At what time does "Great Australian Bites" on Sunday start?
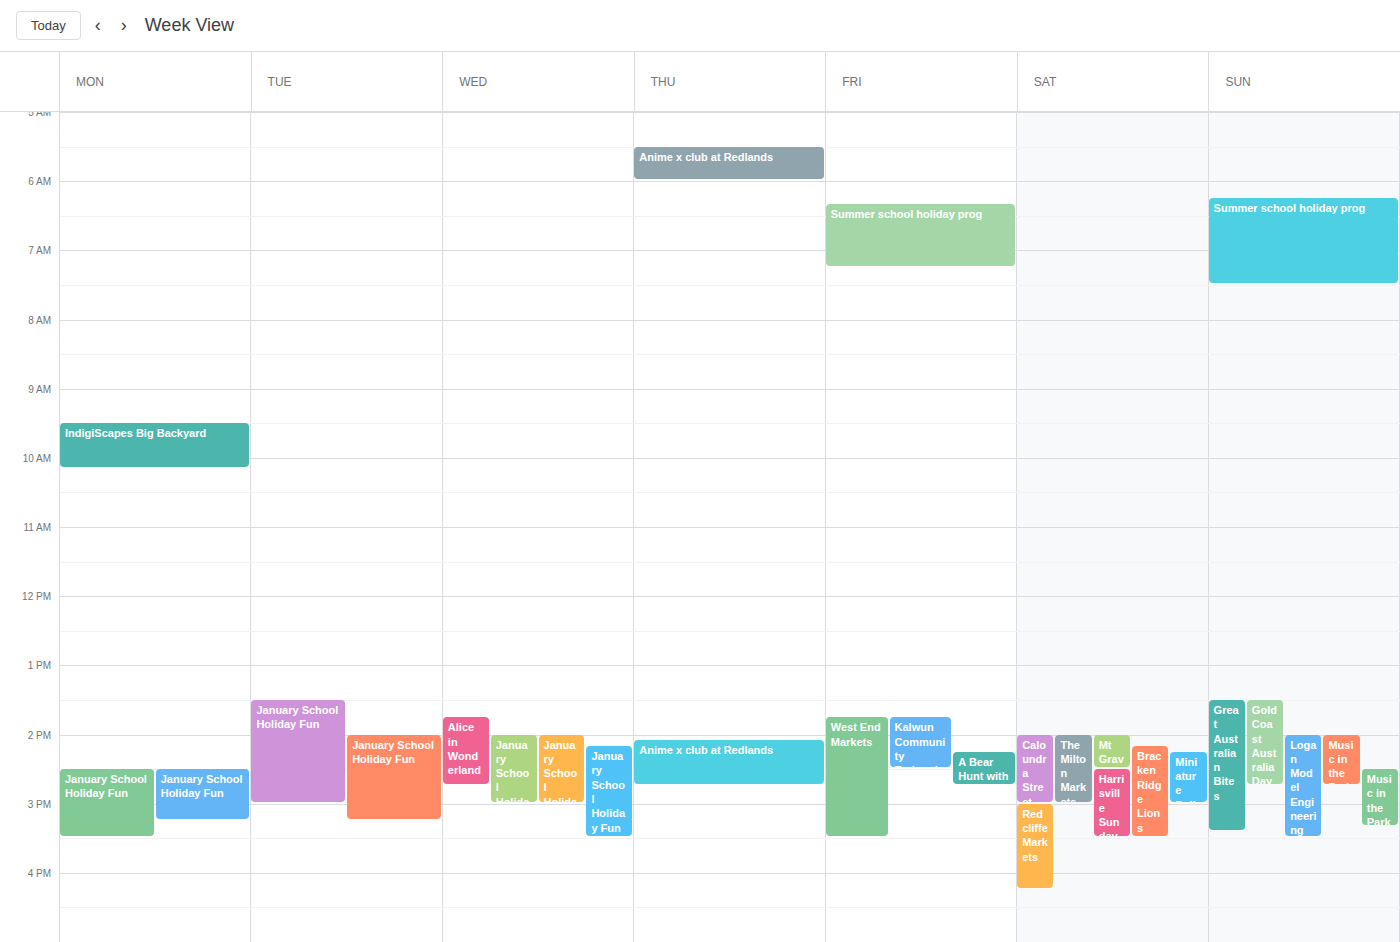
1:30 PM